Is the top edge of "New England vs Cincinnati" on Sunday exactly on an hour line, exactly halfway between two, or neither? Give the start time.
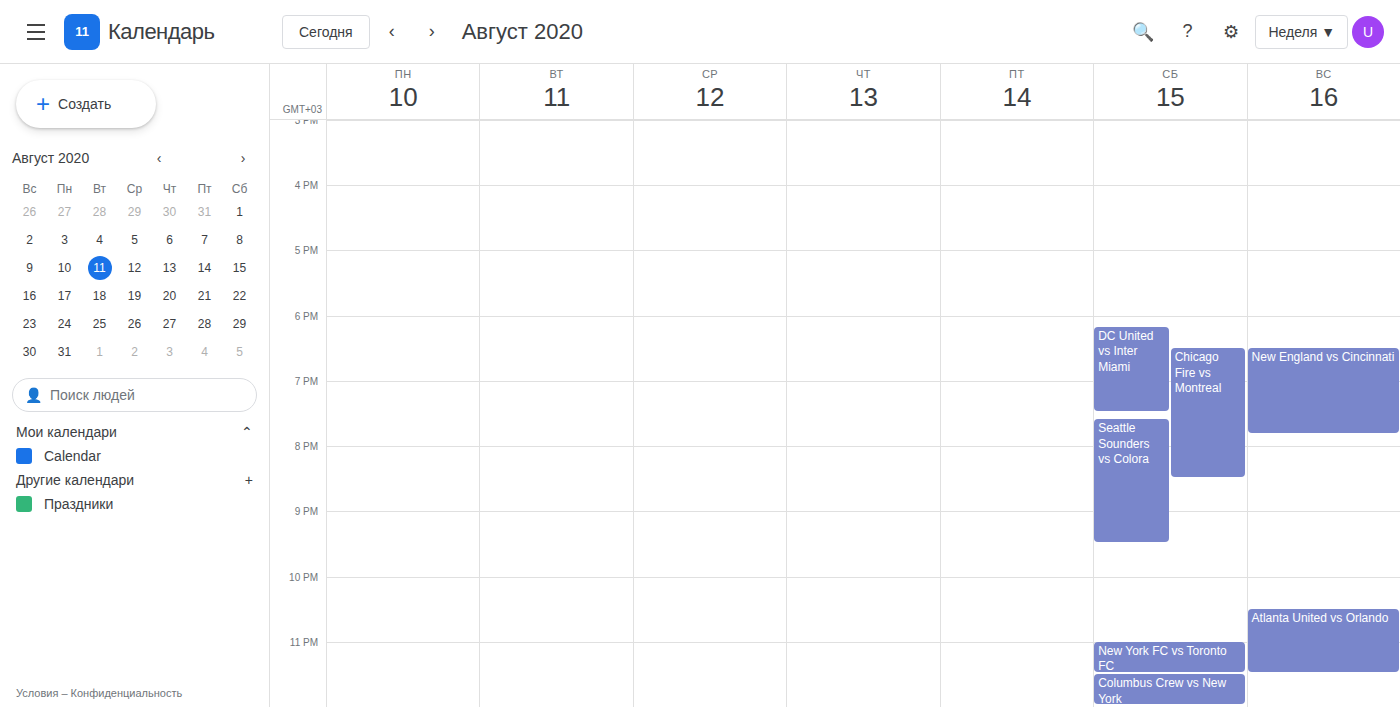
6:30 PM -- halfway between the 6 PM and 7 PM lines.